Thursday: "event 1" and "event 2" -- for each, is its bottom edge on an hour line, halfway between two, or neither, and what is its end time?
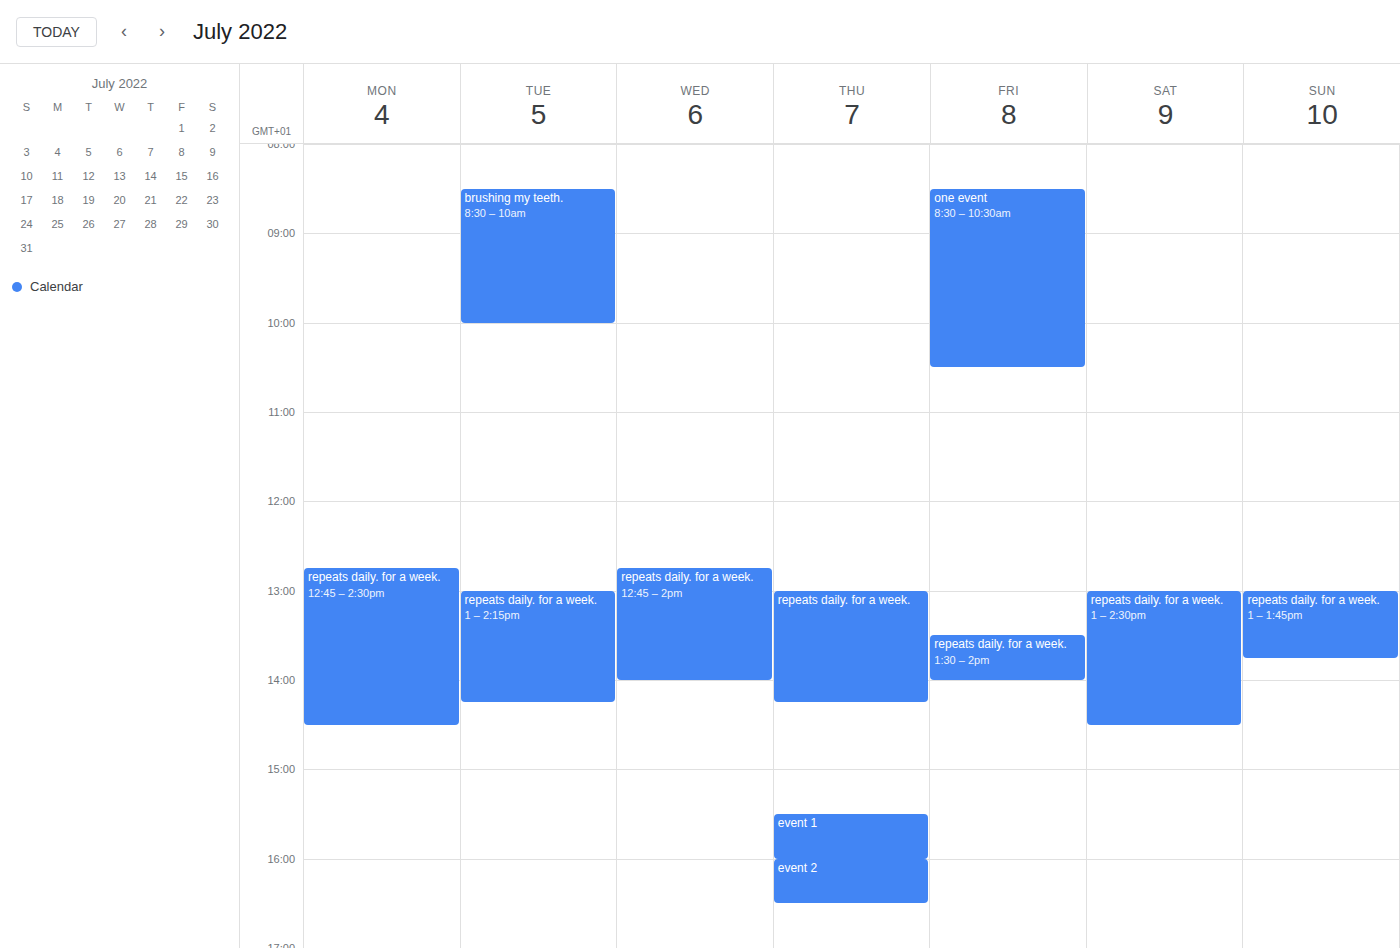
"event 1": 4:00 PM, exactly on the 4 PM line. "event 2": 4:30 PM, halfway between the 4 PM and 5 PM lines.